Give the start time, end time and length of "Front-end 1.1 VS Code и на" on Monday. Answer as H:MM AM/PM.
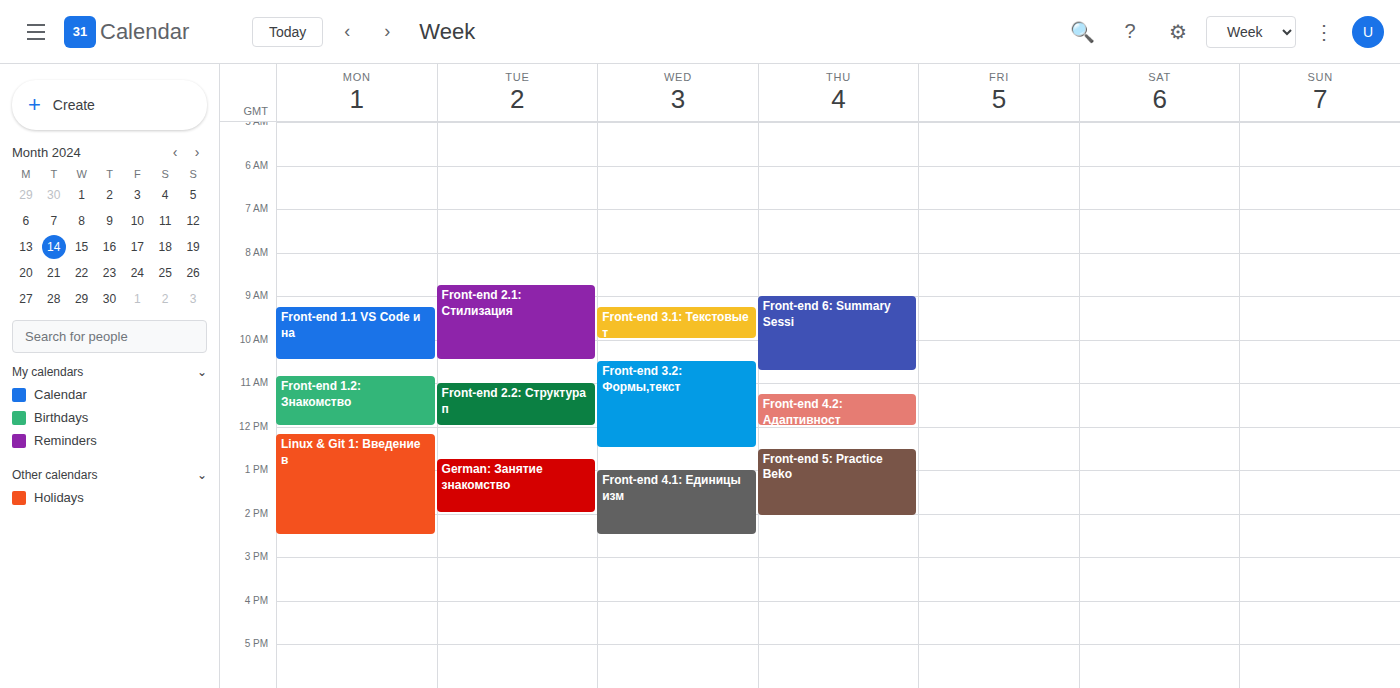
9:15 AM to 10:30 AM, 1 hour 15 minutes